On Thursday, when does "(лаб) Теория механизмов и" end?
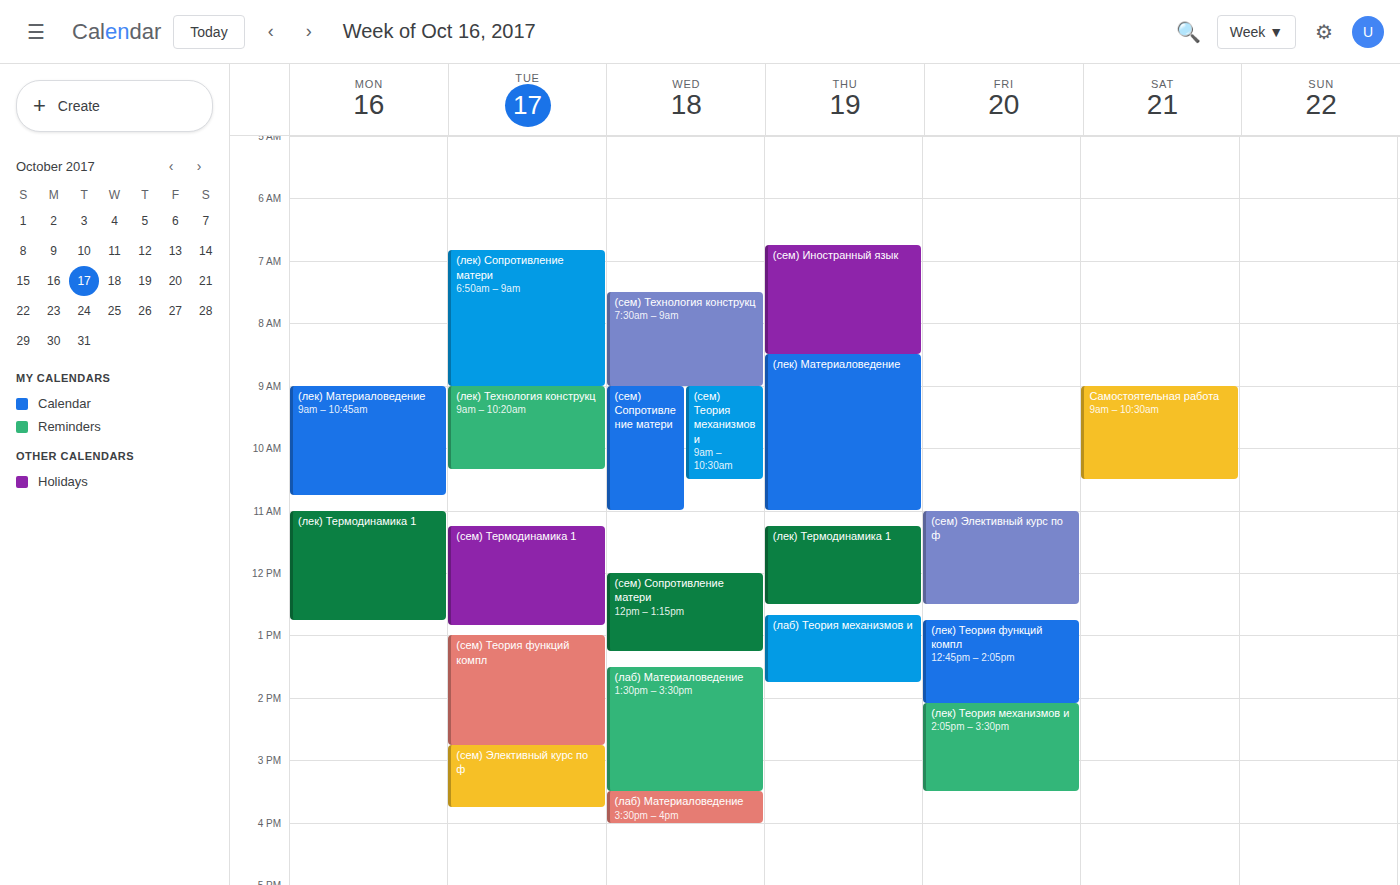
1:45 PM